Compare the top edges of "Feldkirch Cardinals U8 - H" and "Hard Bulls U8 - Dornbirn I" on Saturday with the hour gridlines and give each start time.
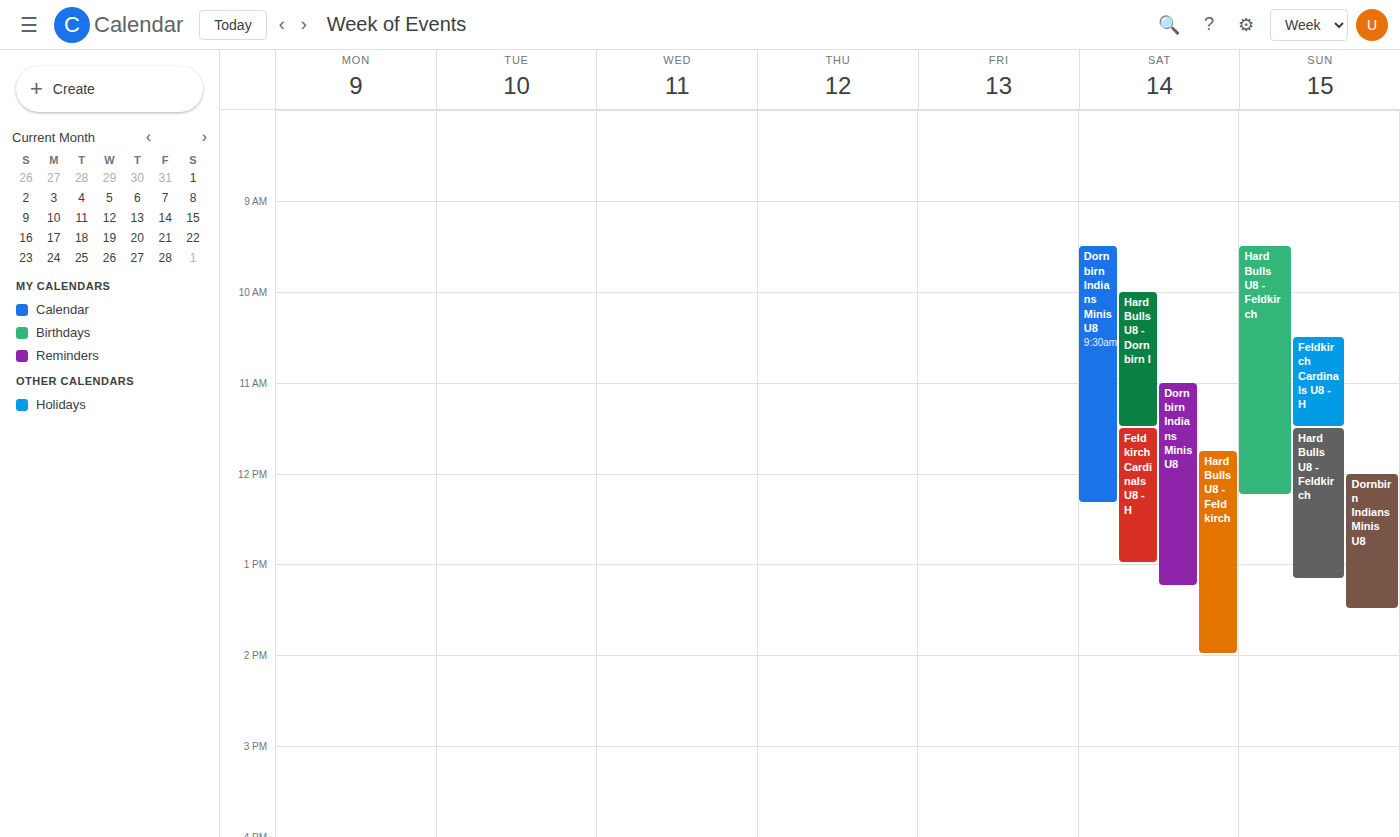
"Feldkirch Cardinals U8 - H": 11:30 AM, halfway between the 11 AM and 12 PM lines. "Hard Bulls U8 - Dornbirn I": 10:00 AM, exactly on the 10 AM line.